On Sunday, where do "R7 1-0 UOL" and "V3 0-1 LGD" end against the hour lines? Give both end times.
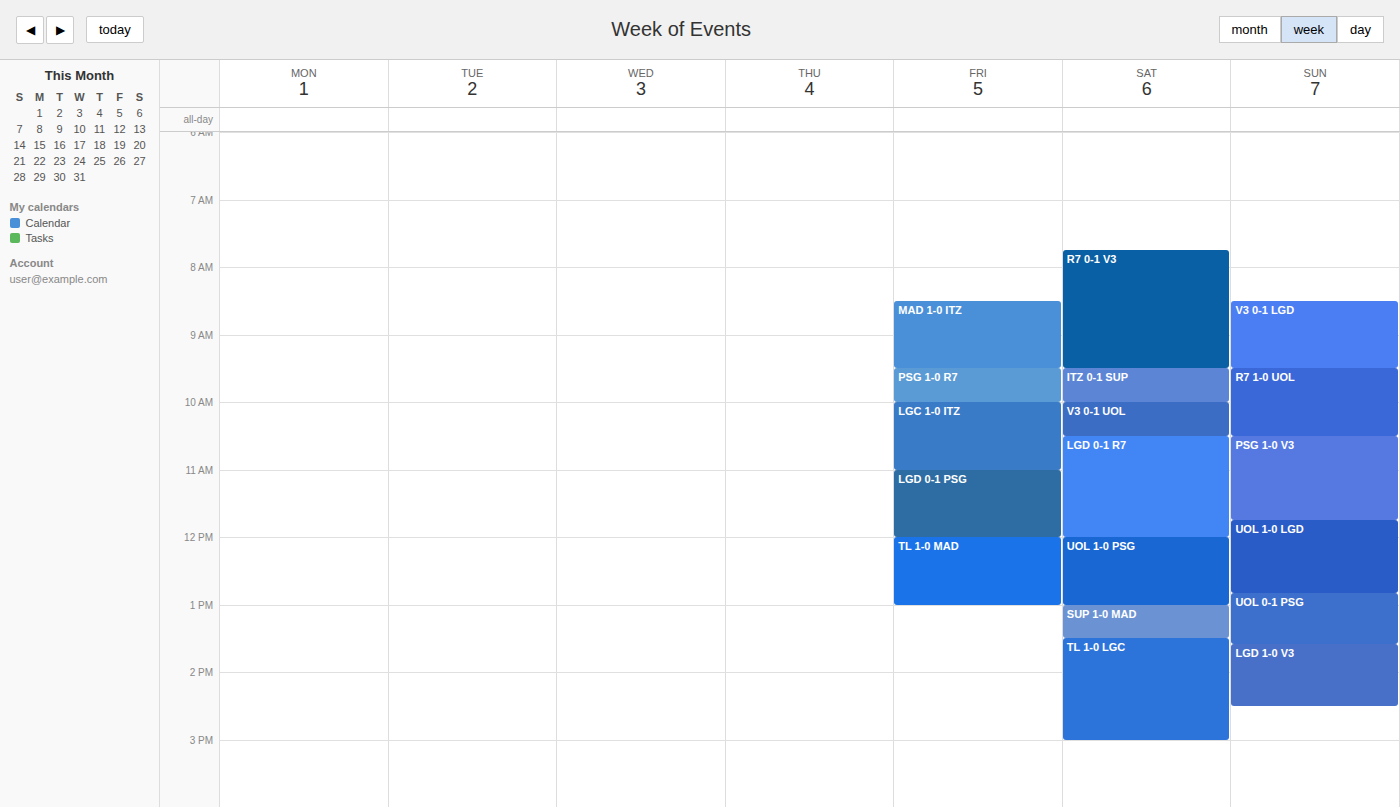
"R7 1-0 UOL": 10:30, halfway between the 10:00 and 11:00 lines. "V3 0-1 LGD": 09:30, halfway between the 09:00 and 10:00 lines.